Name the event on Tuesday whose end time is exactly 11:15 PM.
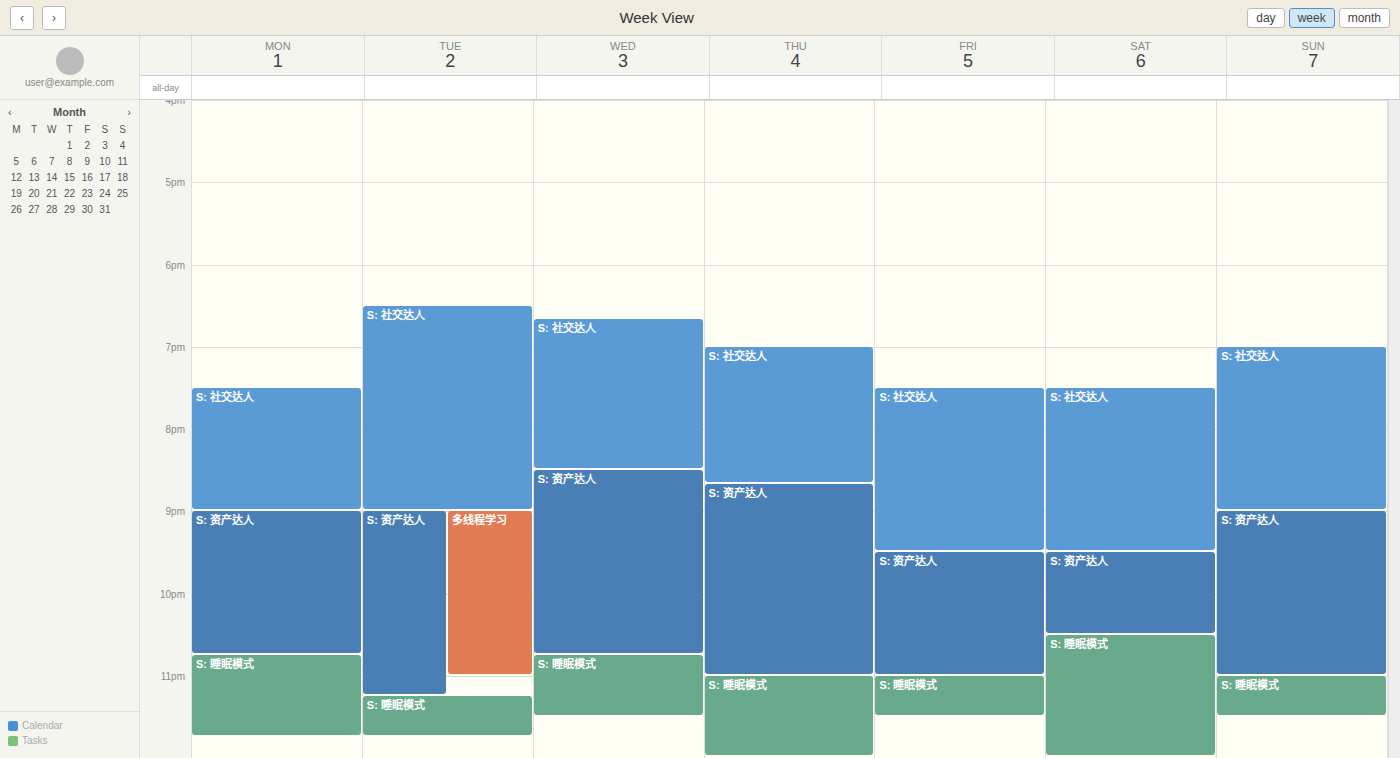
"S: 资产达人"